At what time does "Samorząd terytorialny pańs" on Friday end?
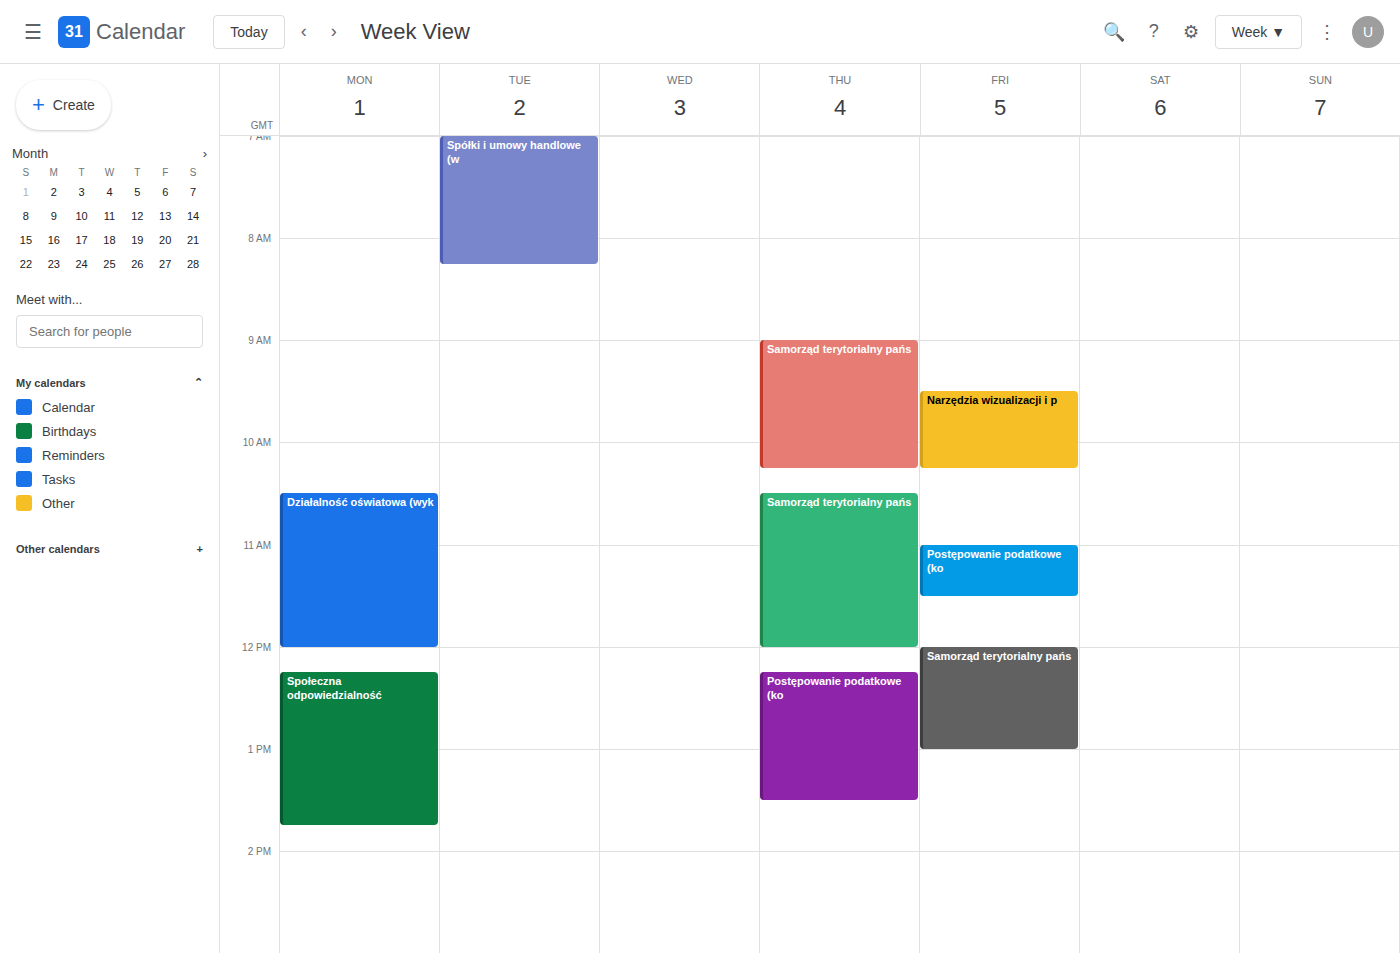
1:00 PM